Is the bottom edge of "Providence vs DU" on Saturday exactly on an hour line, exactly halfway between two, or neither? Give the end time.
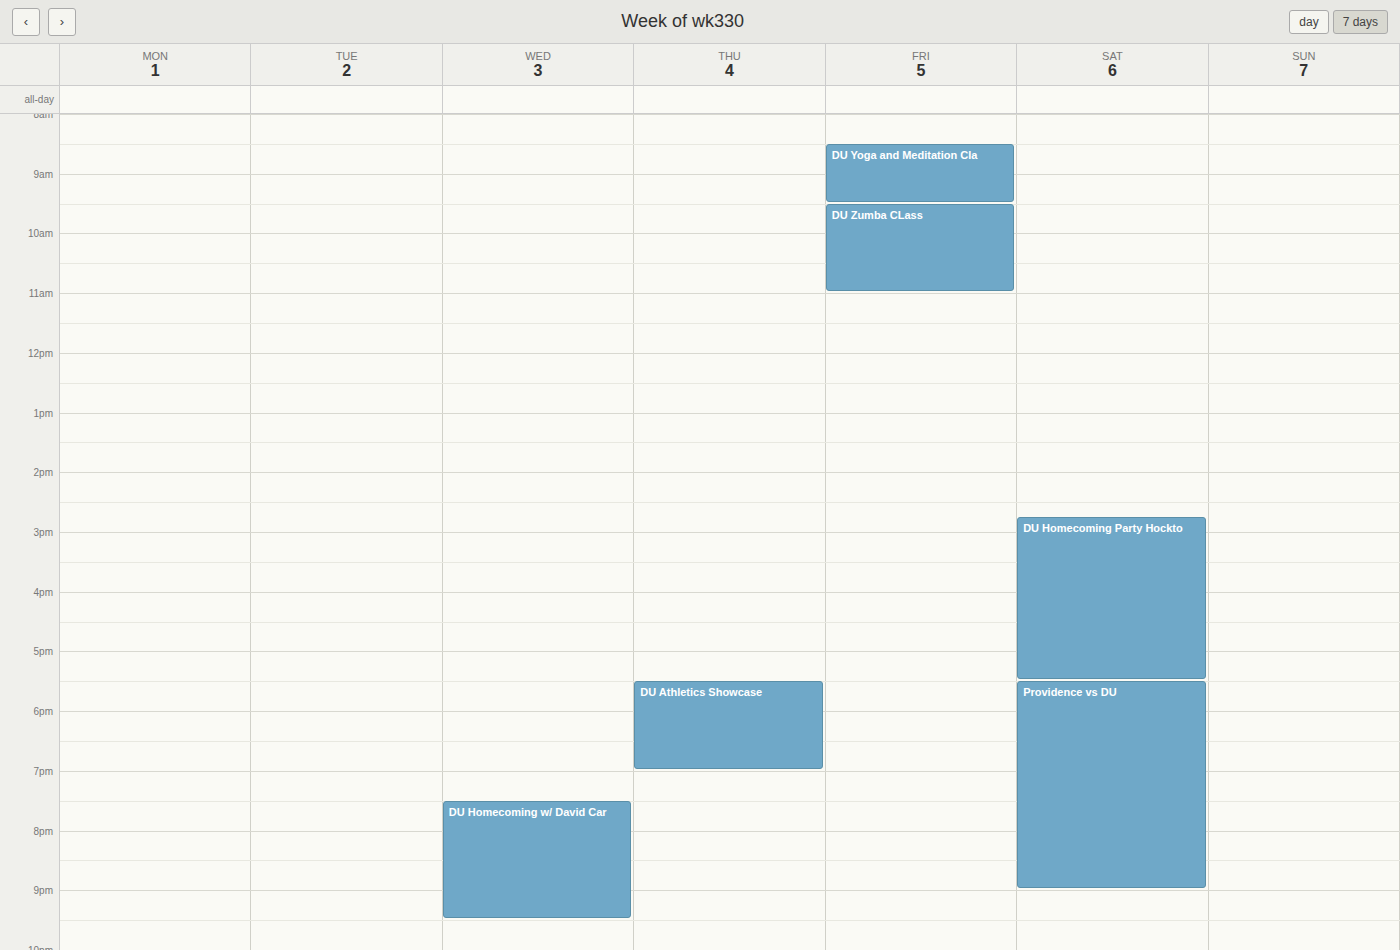
9:00 PM -- exactly on the 9 PM line.